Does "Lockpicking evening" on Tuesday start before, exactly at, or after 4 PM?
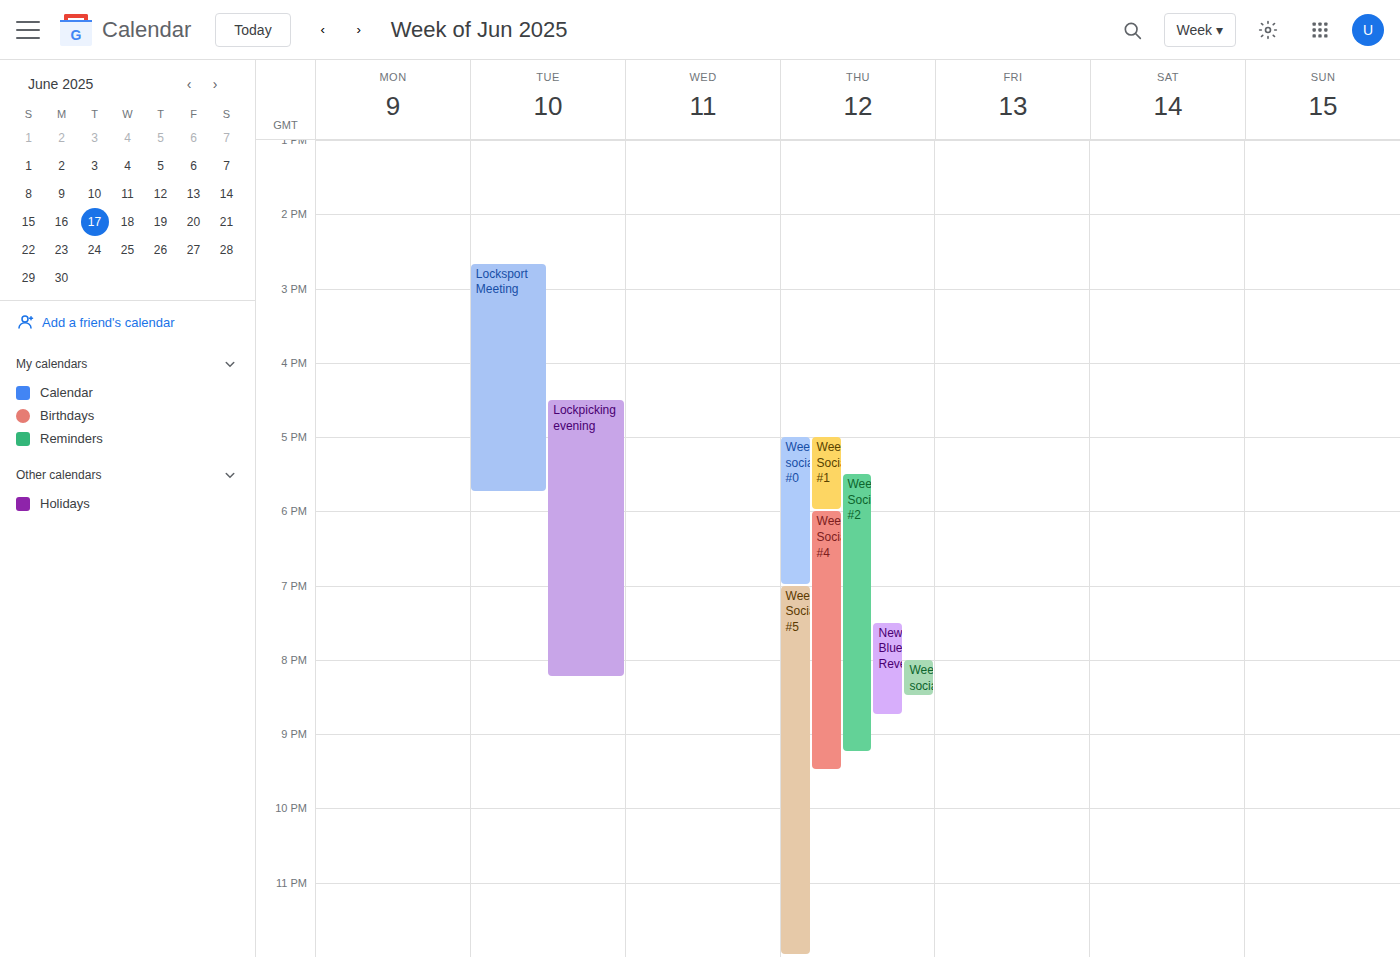
4:30 PM -- after 4 PM, 30 minutes below the 4 PM line.